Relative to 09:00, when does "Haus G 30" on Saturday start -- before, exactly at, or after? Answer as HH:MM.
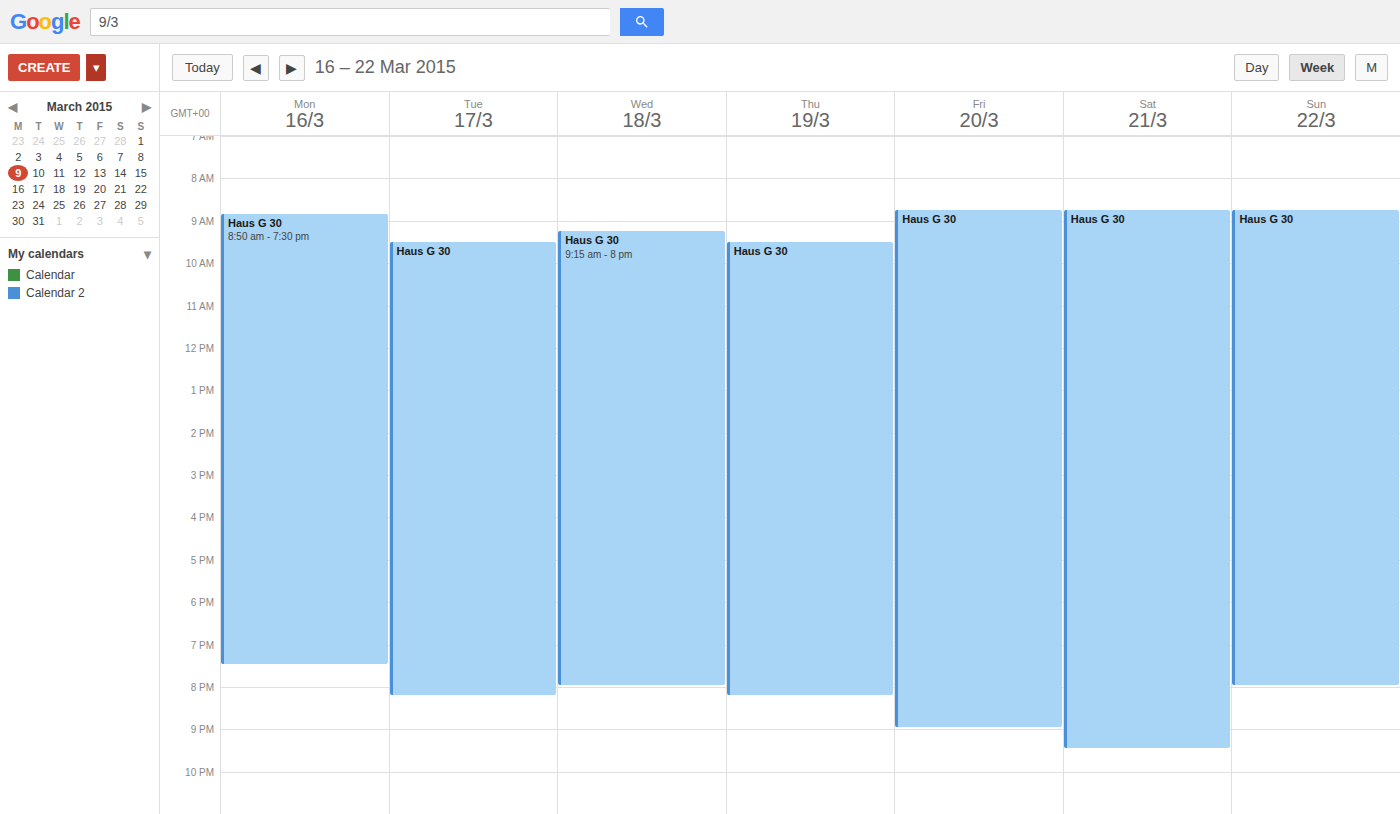
08:45 -- before 09:00, 15 minutes above the 09:00 line.